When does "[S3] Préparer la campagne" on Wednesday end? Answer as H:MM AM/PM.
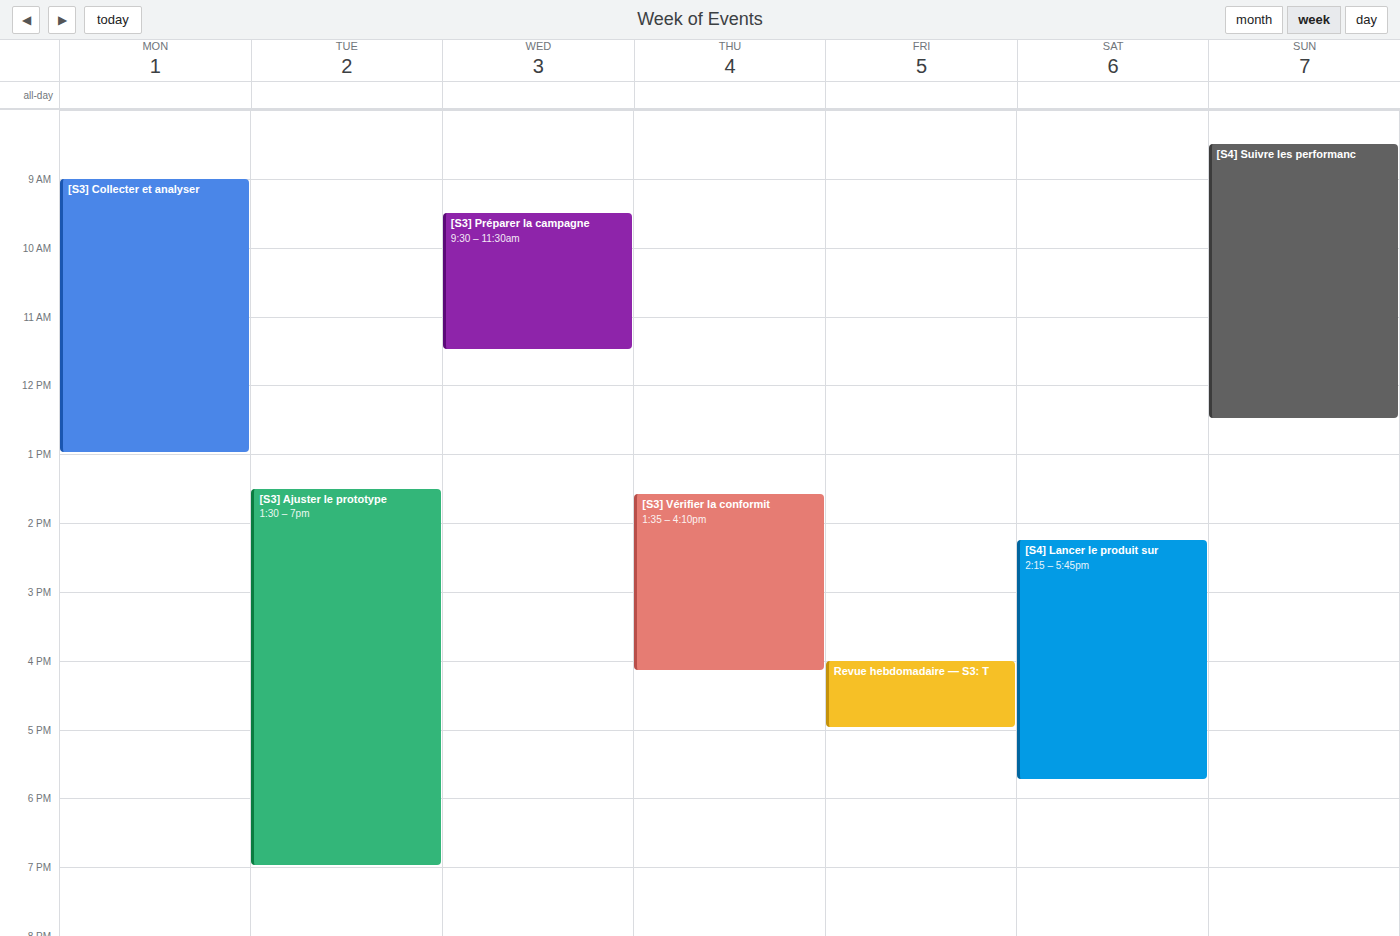
11:30 AM